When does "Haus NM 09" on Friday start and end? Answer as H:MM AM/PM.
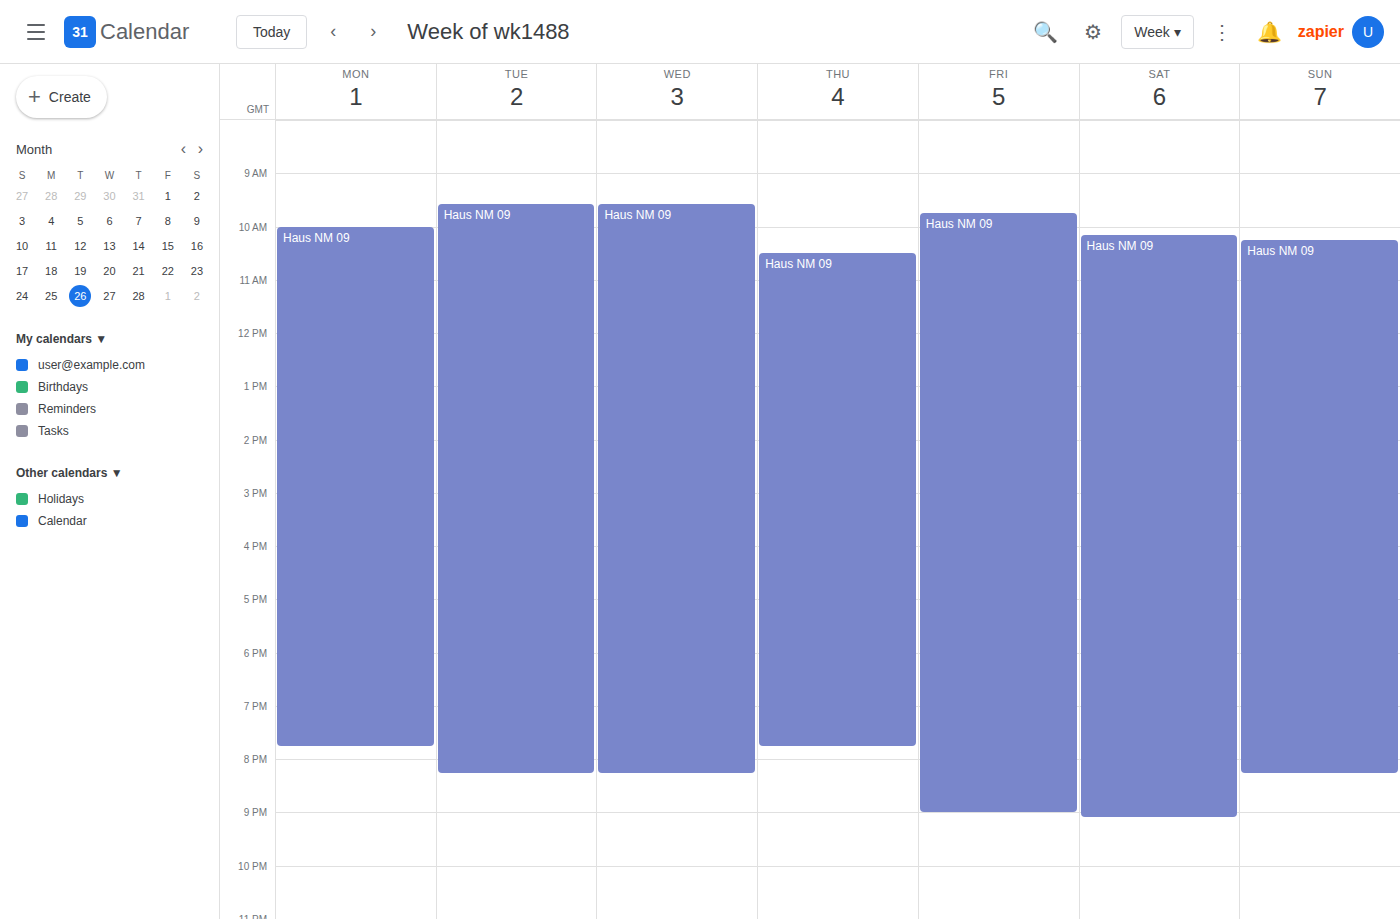
9:45 AM to 9:00 PM